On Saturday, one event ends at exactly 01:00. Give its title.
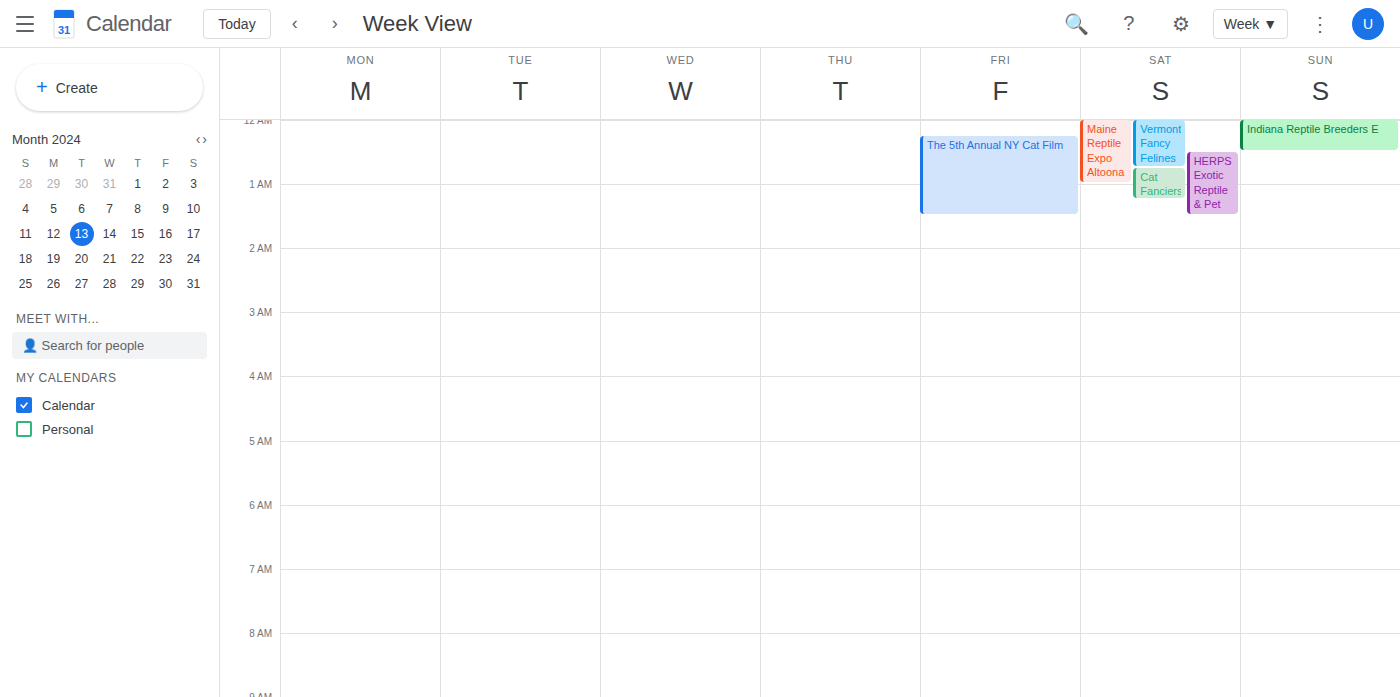
"Maine Reptile Expo Altoona"